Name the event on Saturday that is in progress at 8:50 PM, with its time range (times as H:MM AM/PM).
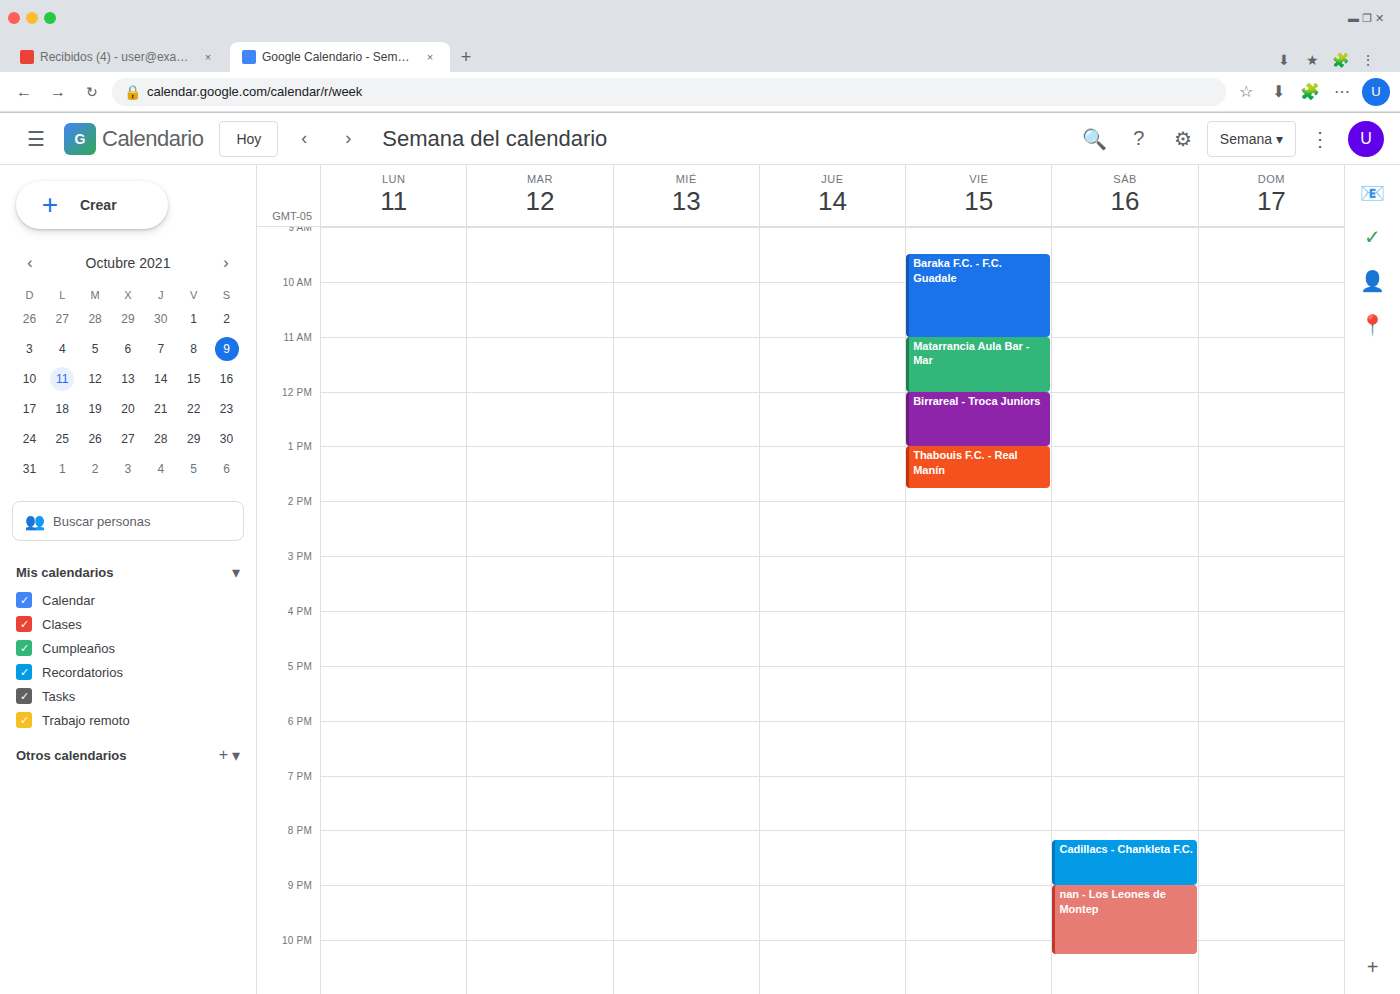
"Cadillacs - Chankleta F.C.", 8:10 PM to 9:00 PM